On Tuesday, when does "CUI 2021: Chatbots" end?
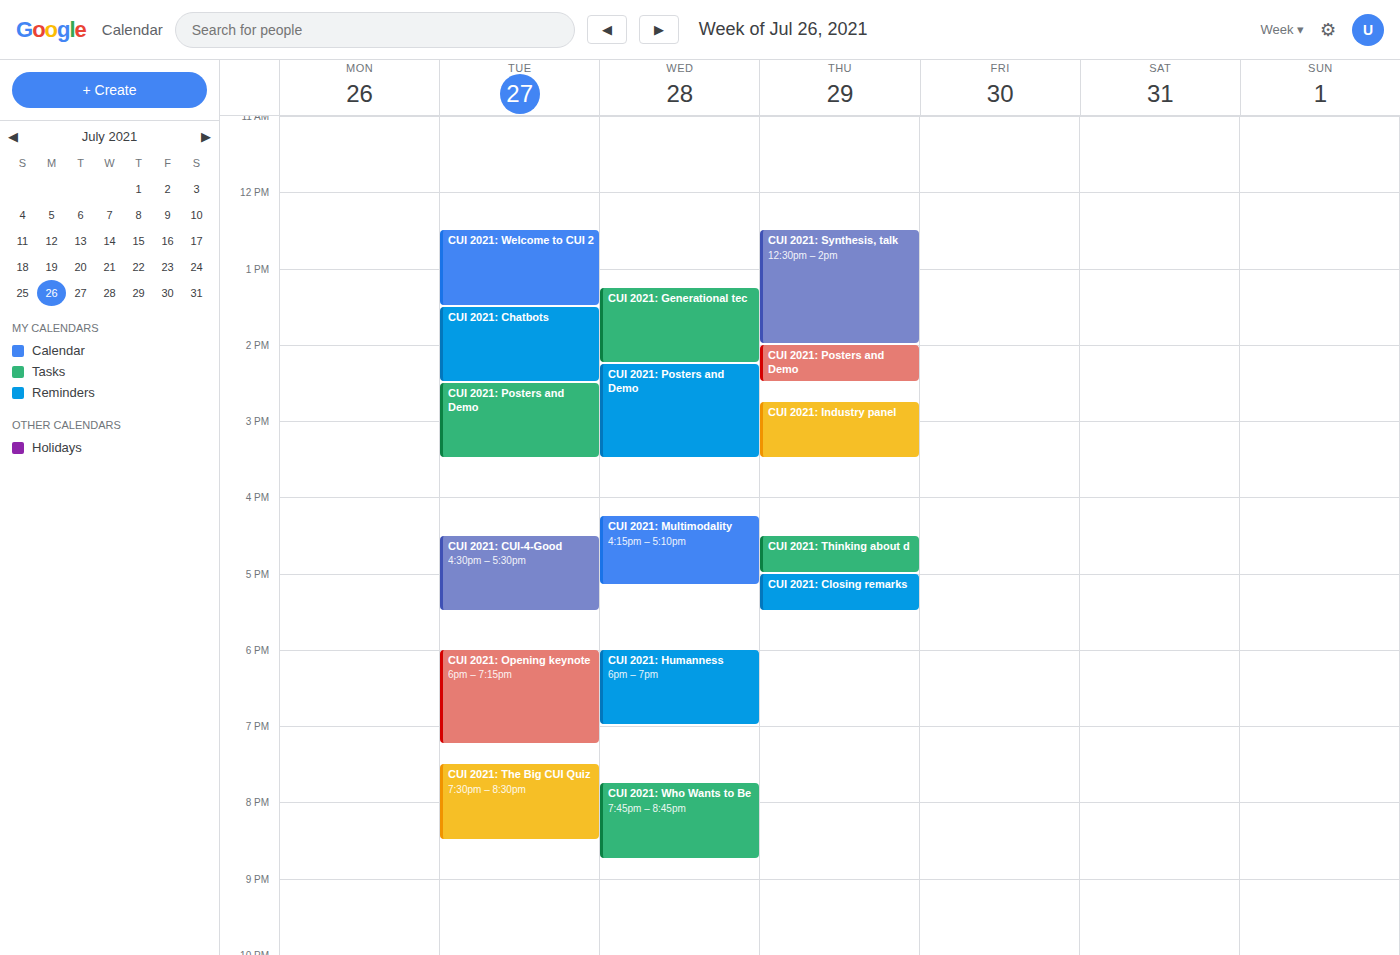
2:30 PM